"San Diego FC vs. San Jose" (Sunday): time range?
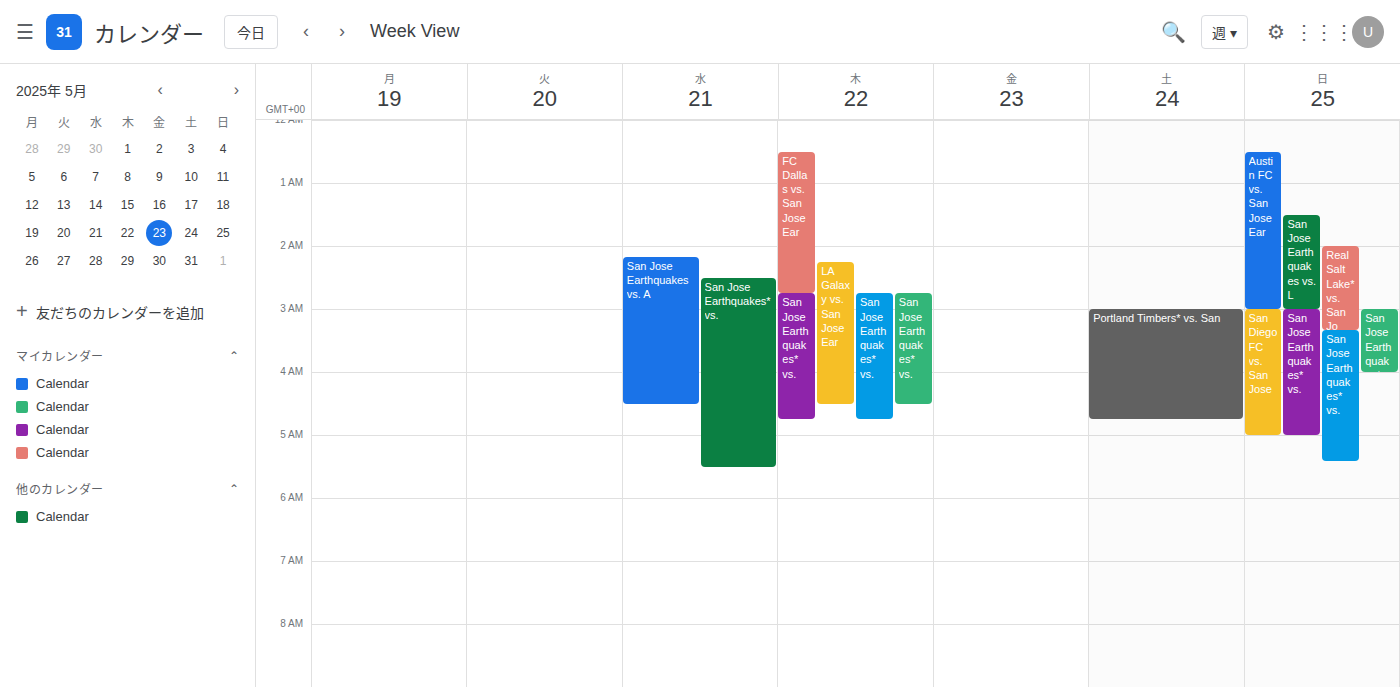
3:00 AM to 5:00 AM